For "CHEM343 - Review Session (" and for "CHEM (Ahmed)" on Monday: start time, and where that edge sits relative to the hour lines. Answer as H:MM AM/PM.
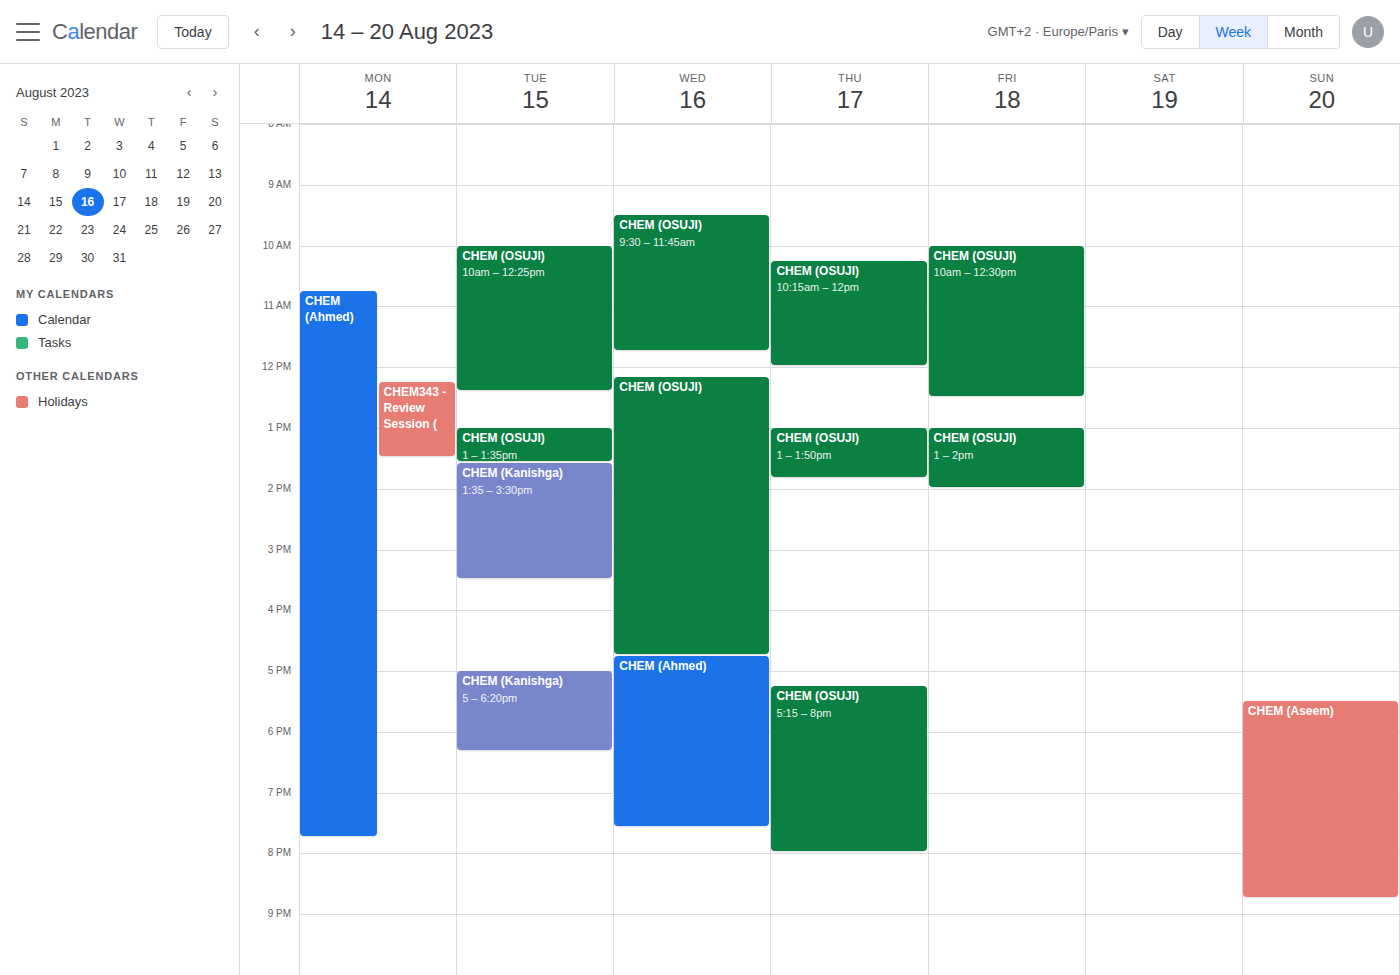
"CHEM343 - Review Session (": 12:15 PM, neither: a quarter of the way from the 12 PM line to the 1 PM line. "CHEM (Ahmed)": 10:45 AM, neither: three quarters of the way from the 10 AM line to the 11 AM line.